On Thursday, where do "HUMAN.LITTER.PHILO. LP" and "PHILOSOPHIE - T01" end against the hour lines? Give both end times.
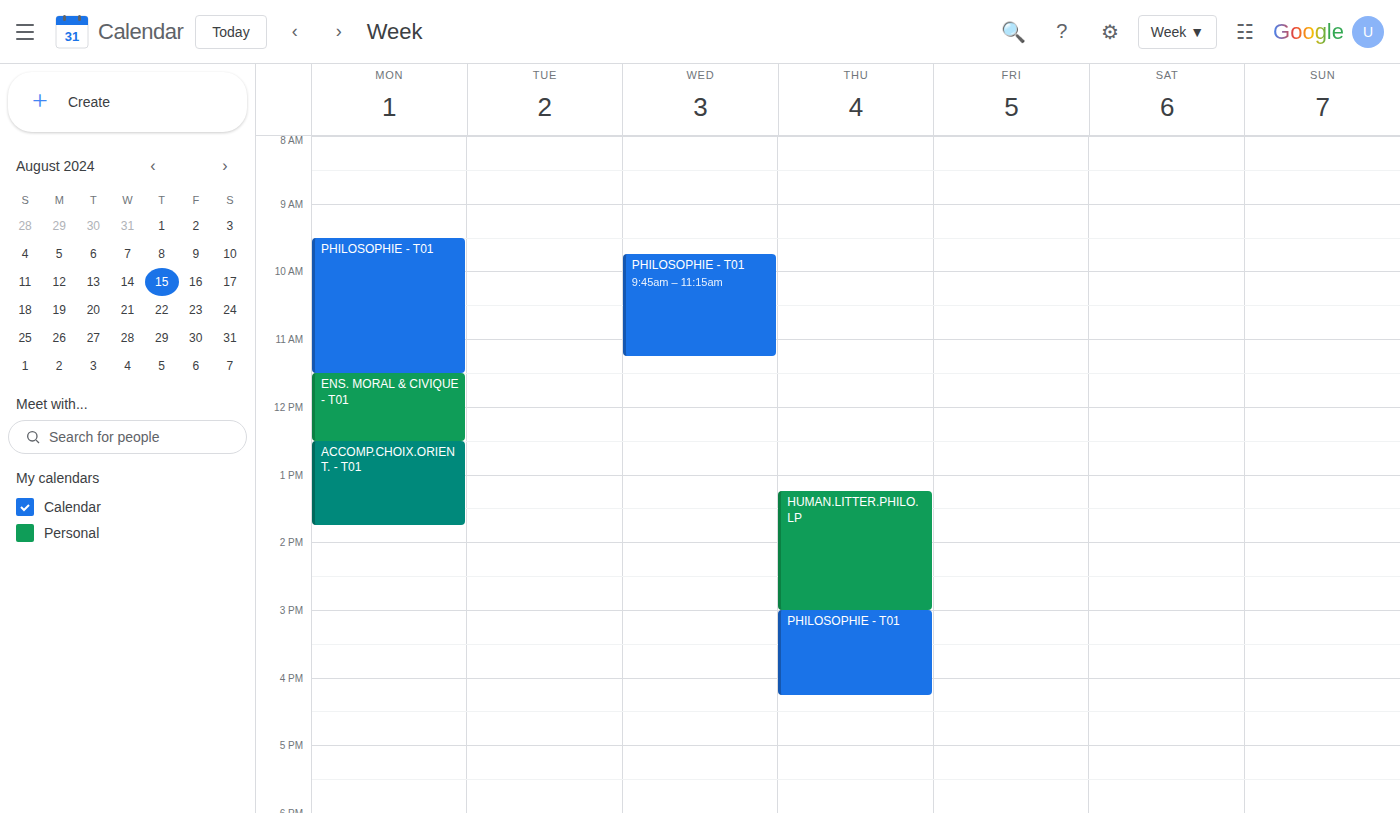
"HUMAN.LITTER.PHILO. LP": 3:00 PM, exactly on the 3 PM line. "PHILOSOPHIE - T01": 4:15 PM, neither: a quarter of the way from the 4 PM line to the 5 PM line.